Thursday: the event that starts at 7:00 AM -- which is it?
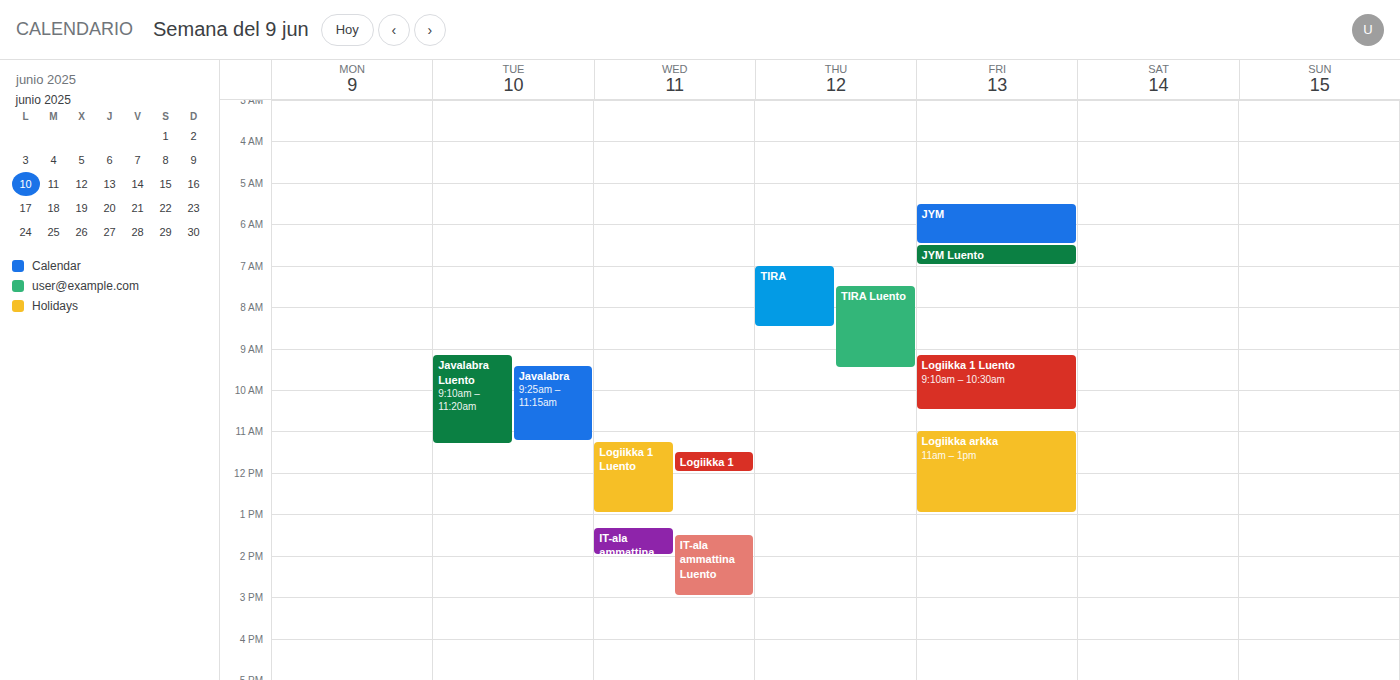
"TIRA"